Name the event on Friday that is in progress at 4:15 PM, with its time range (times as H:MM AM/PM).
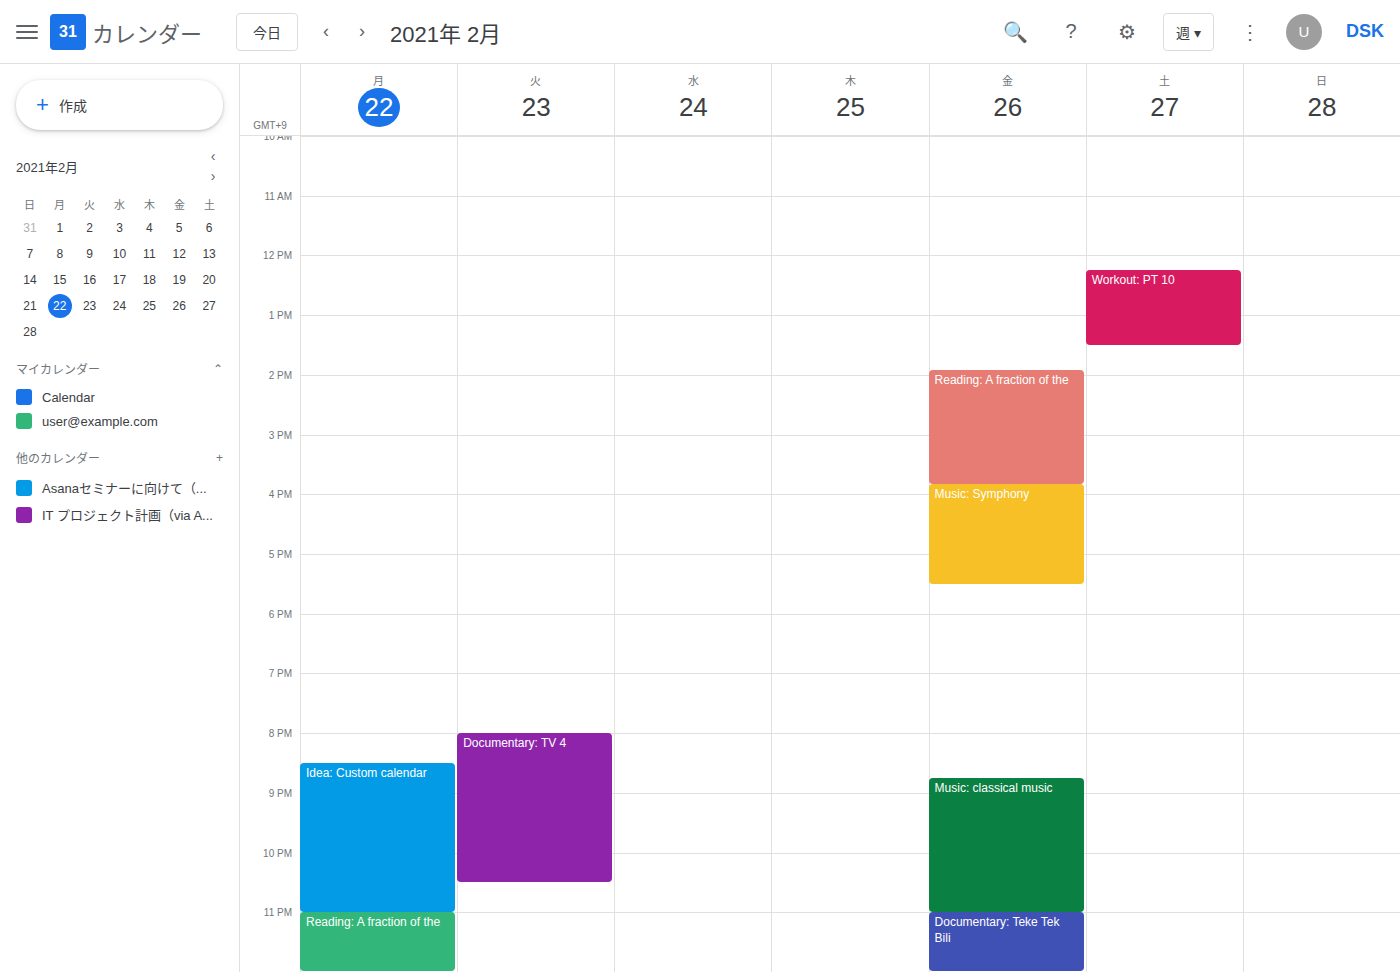
"Music: Symphony", 3:50 PM to 5:30 PM